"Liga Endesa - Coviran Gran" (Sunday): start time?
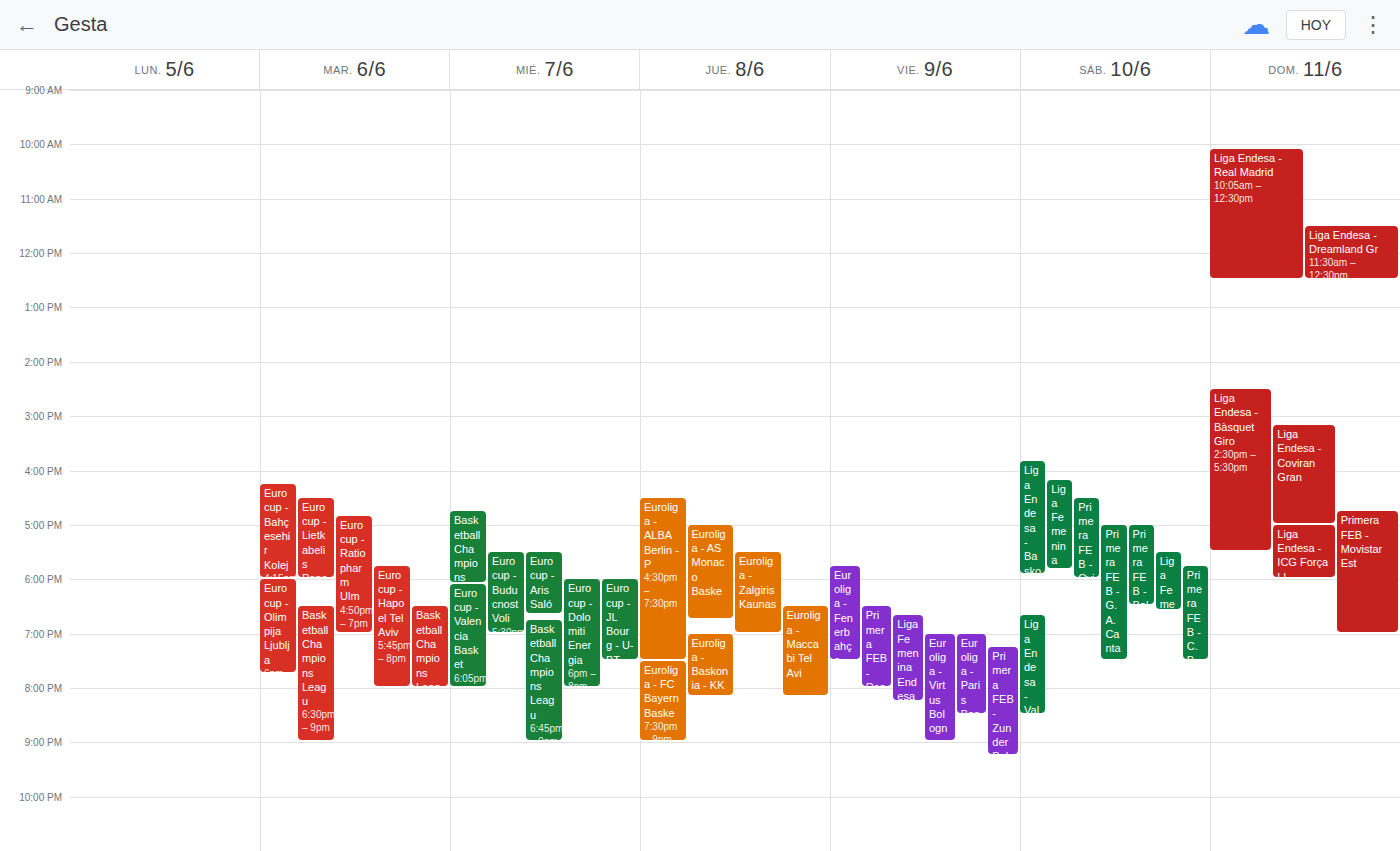
3:10 PM